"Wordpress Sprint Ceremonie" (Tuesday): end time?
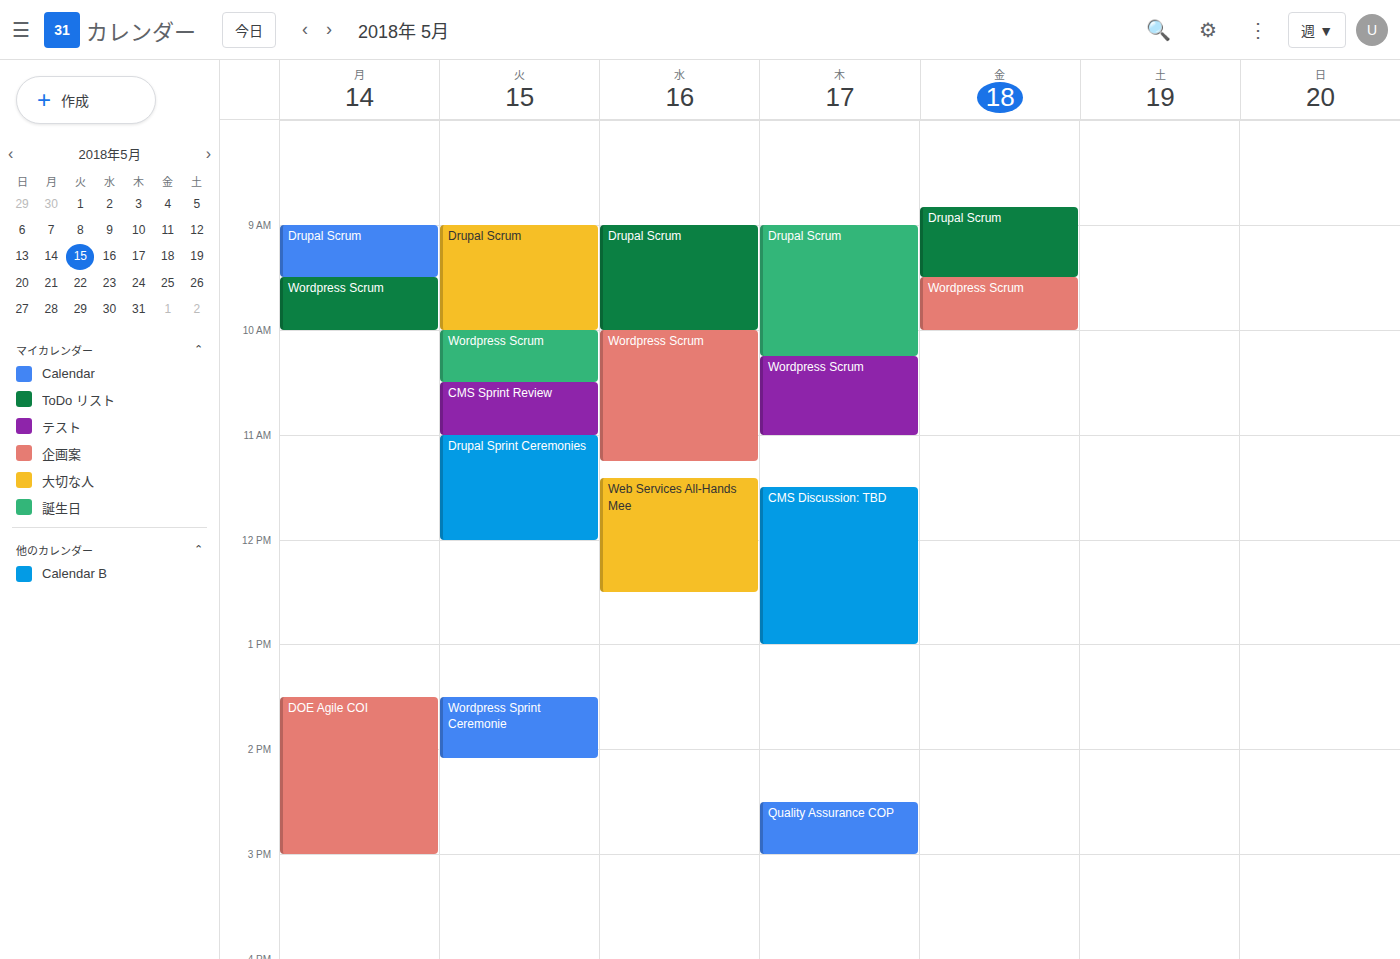
2:05 PM